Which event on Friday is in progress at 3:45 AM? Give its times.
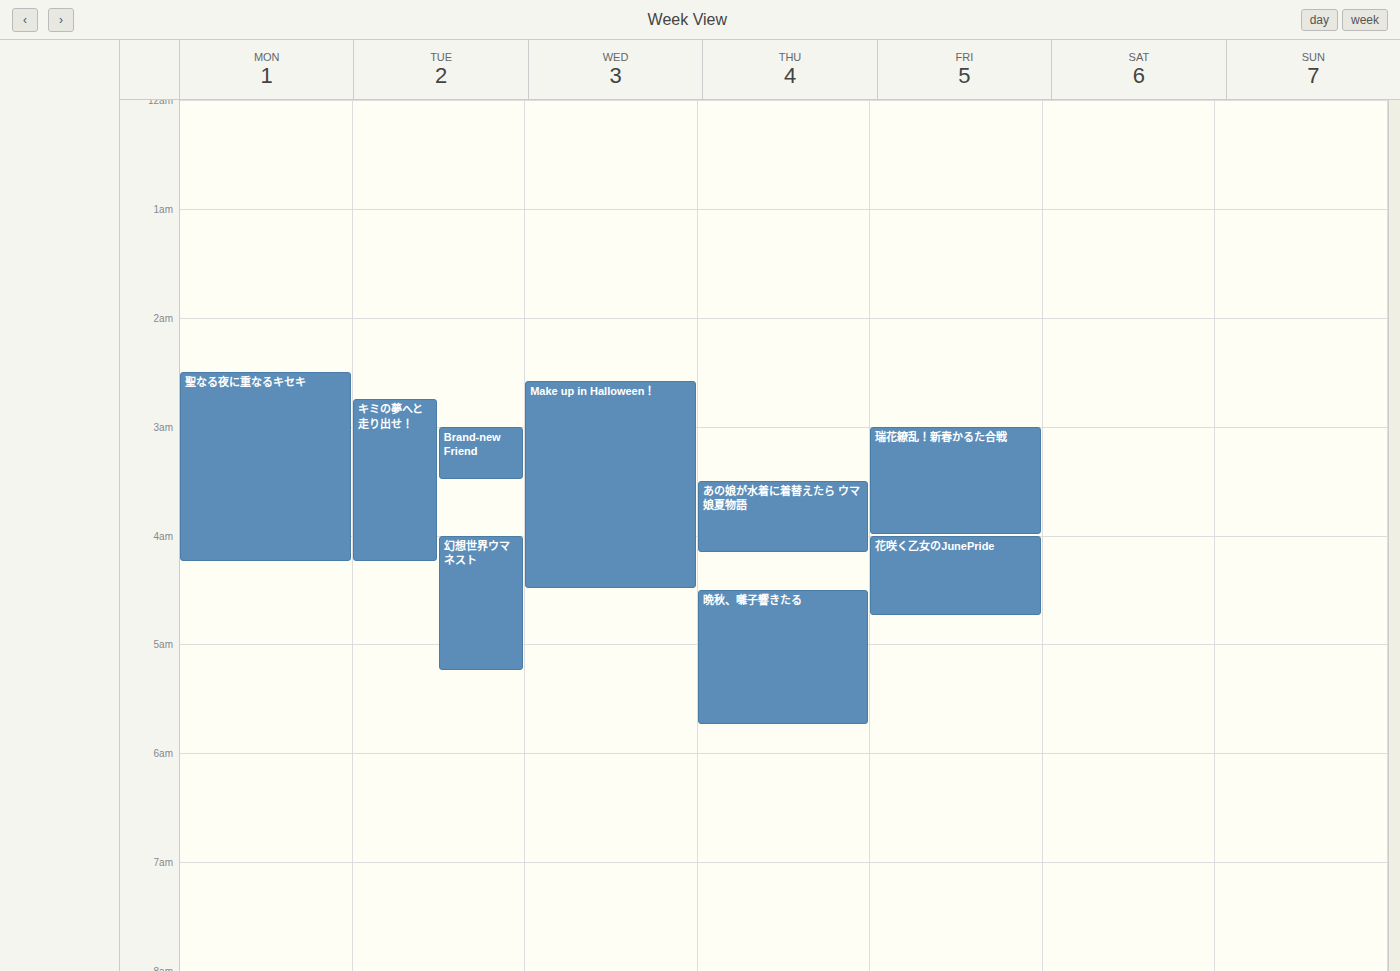
"瑞花繚乱！新春かるた合戦", 3:00 AM to 4:00 AM